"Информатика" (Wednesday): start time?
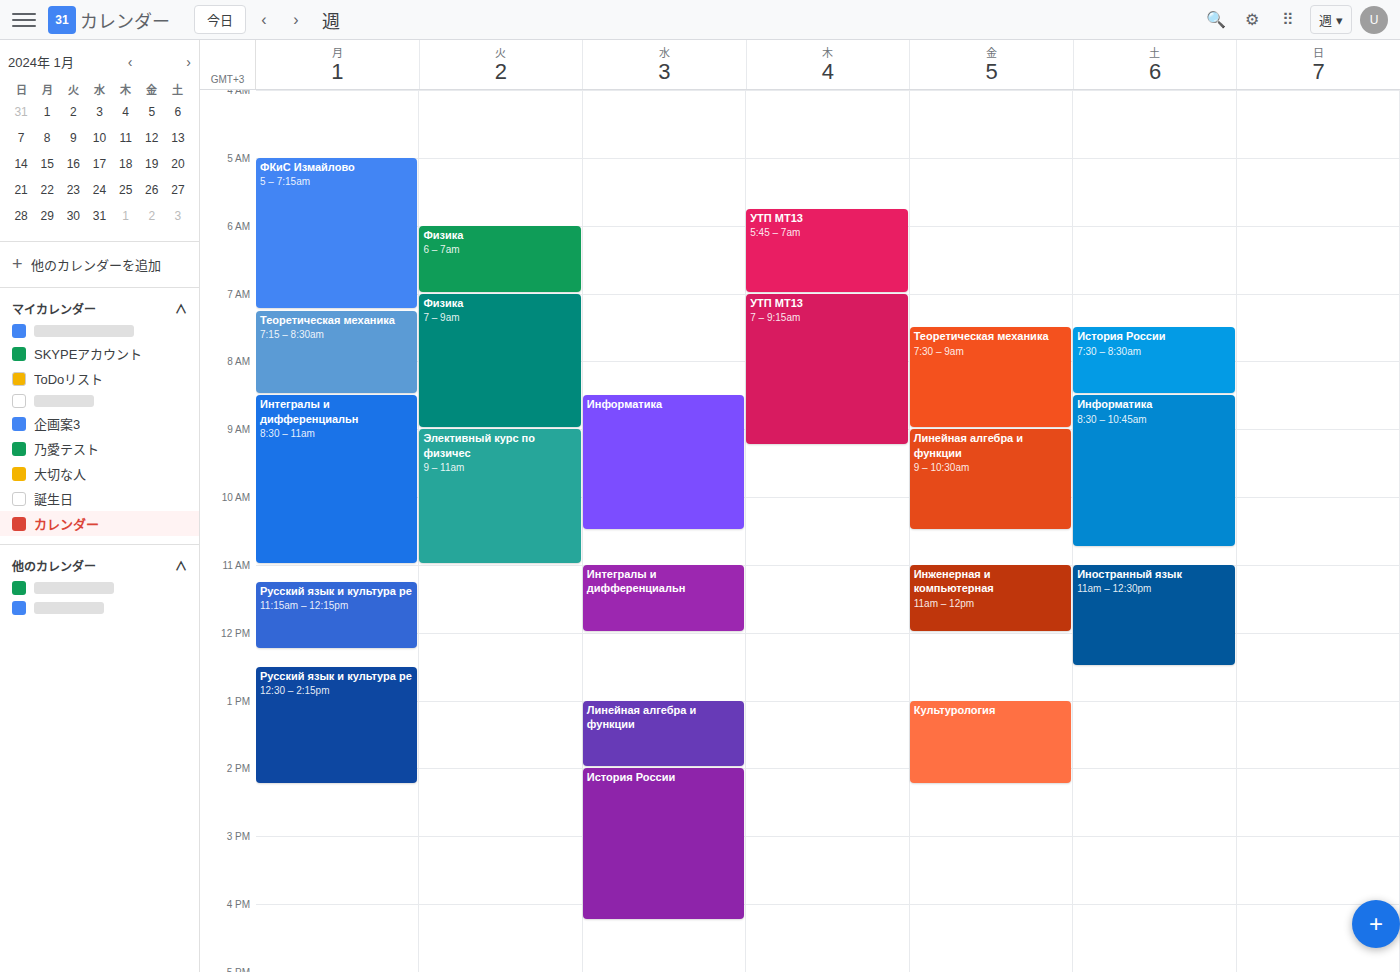
8:30 AM